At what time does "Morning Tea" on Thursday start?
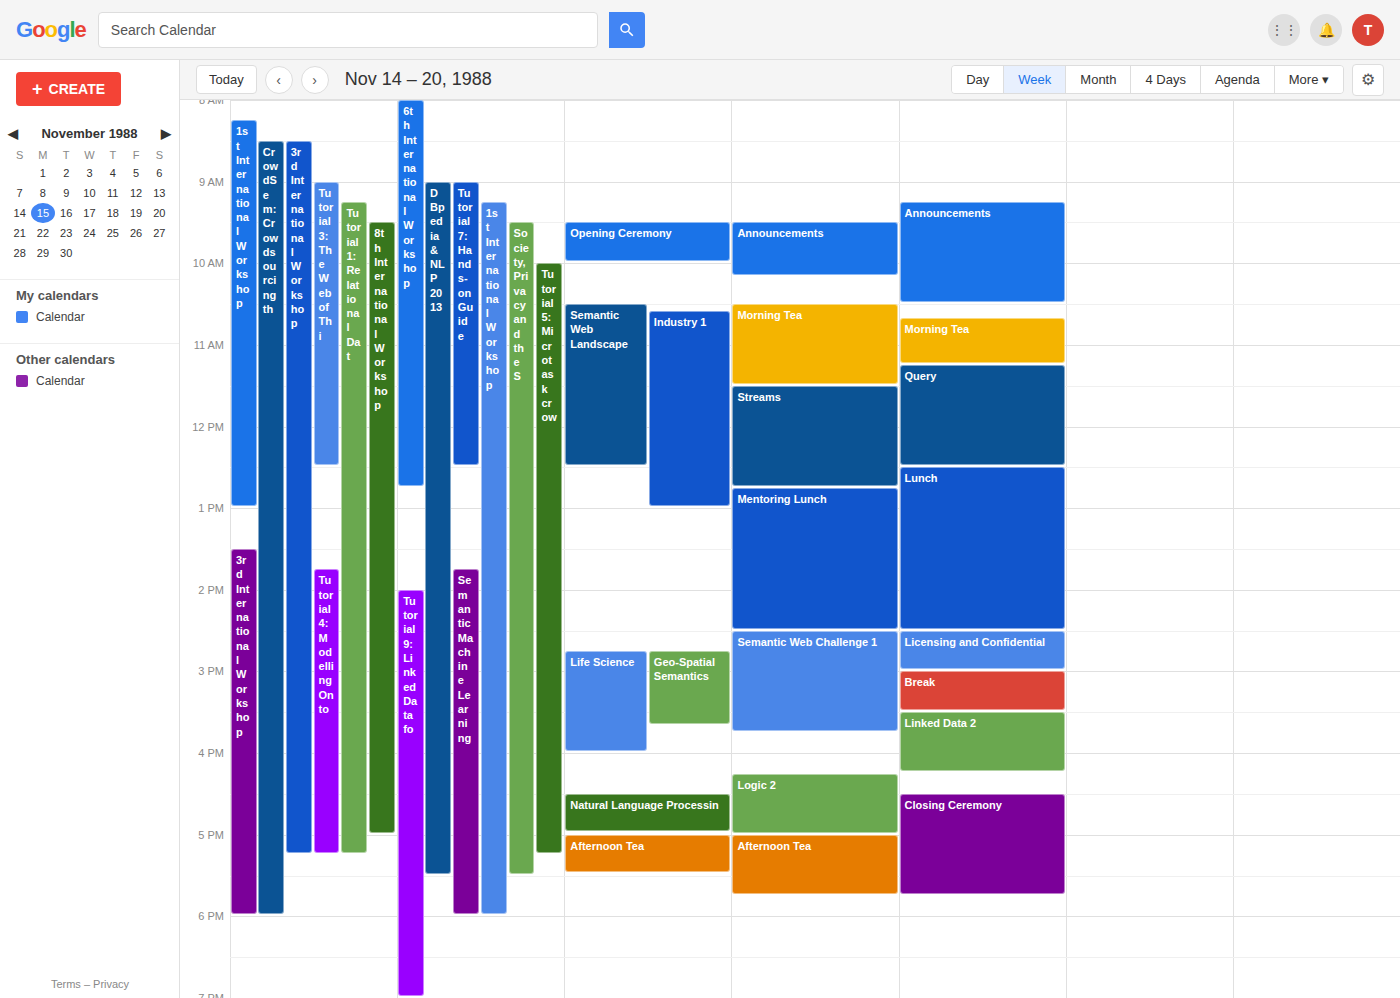
10:30 AM